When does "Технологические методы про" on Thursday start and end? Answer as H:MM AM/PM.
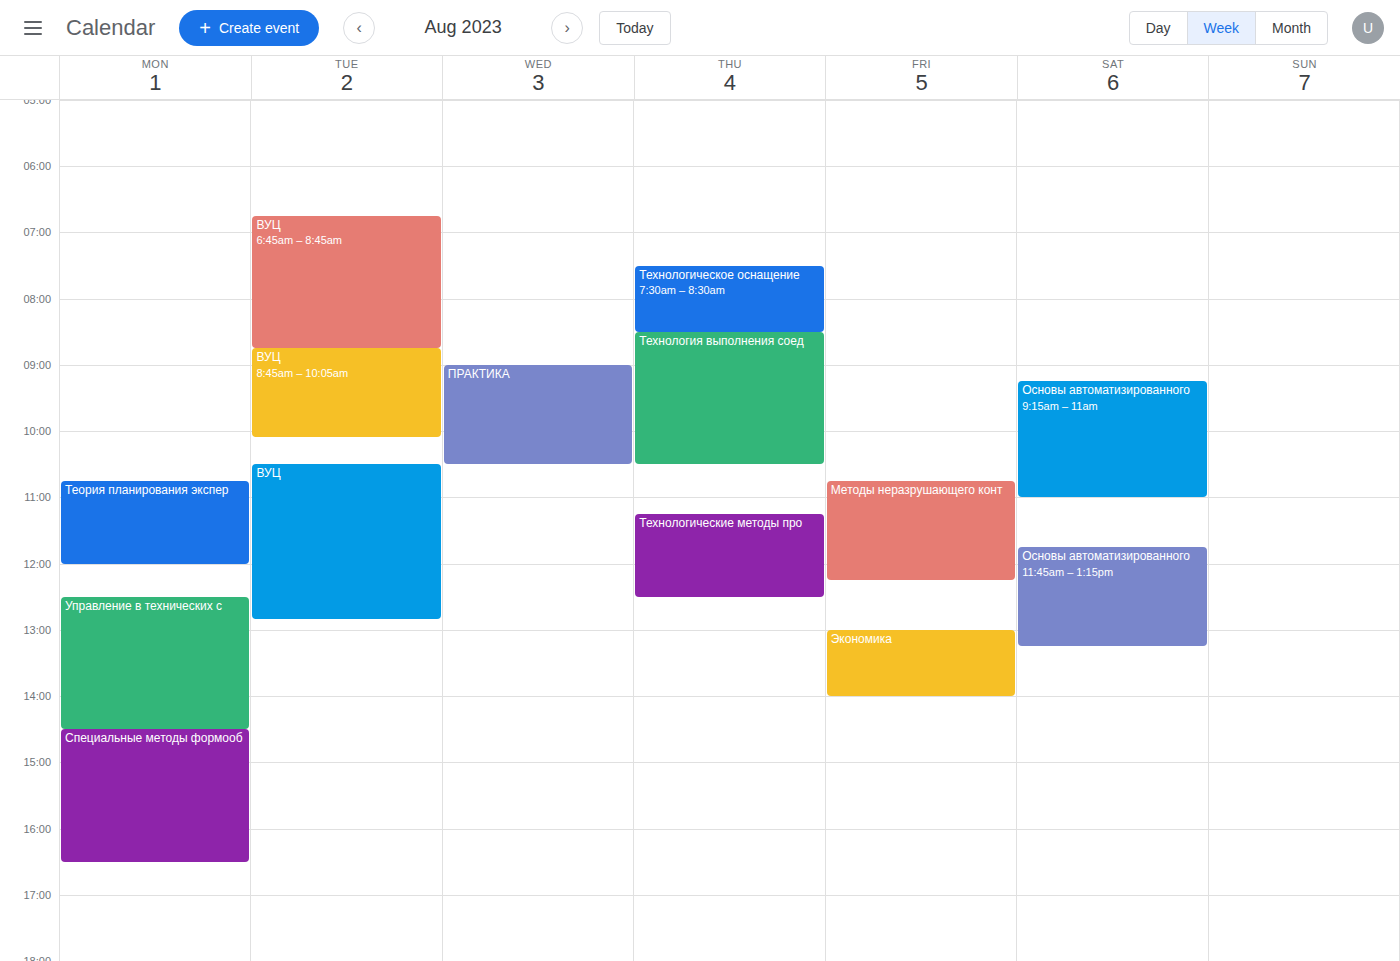
11:15 AM to 12:30 PM